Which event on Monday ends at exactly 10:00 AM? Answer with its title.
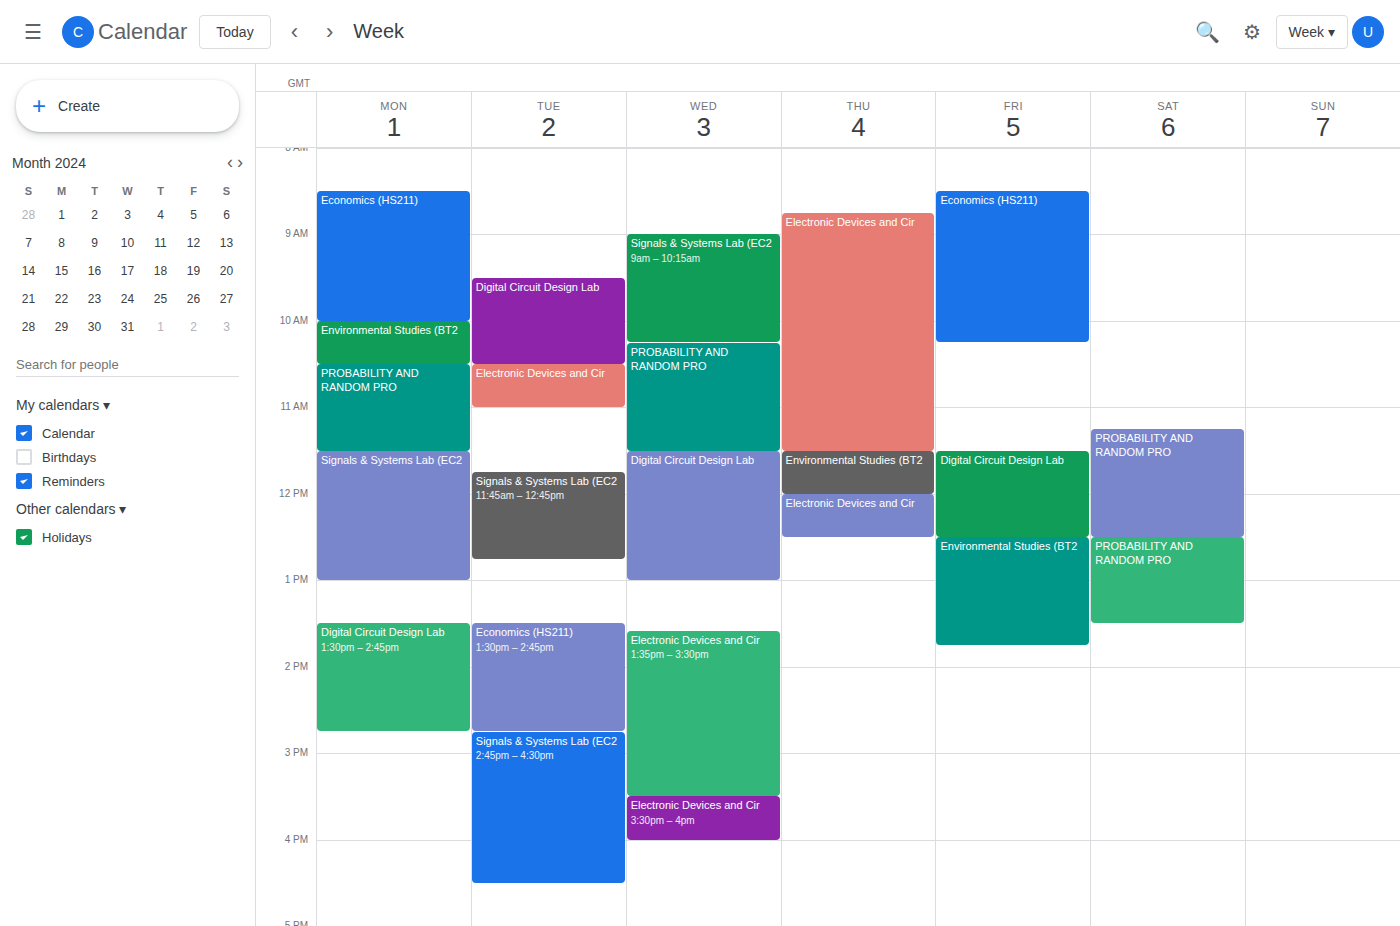
"Economics (HS211)"